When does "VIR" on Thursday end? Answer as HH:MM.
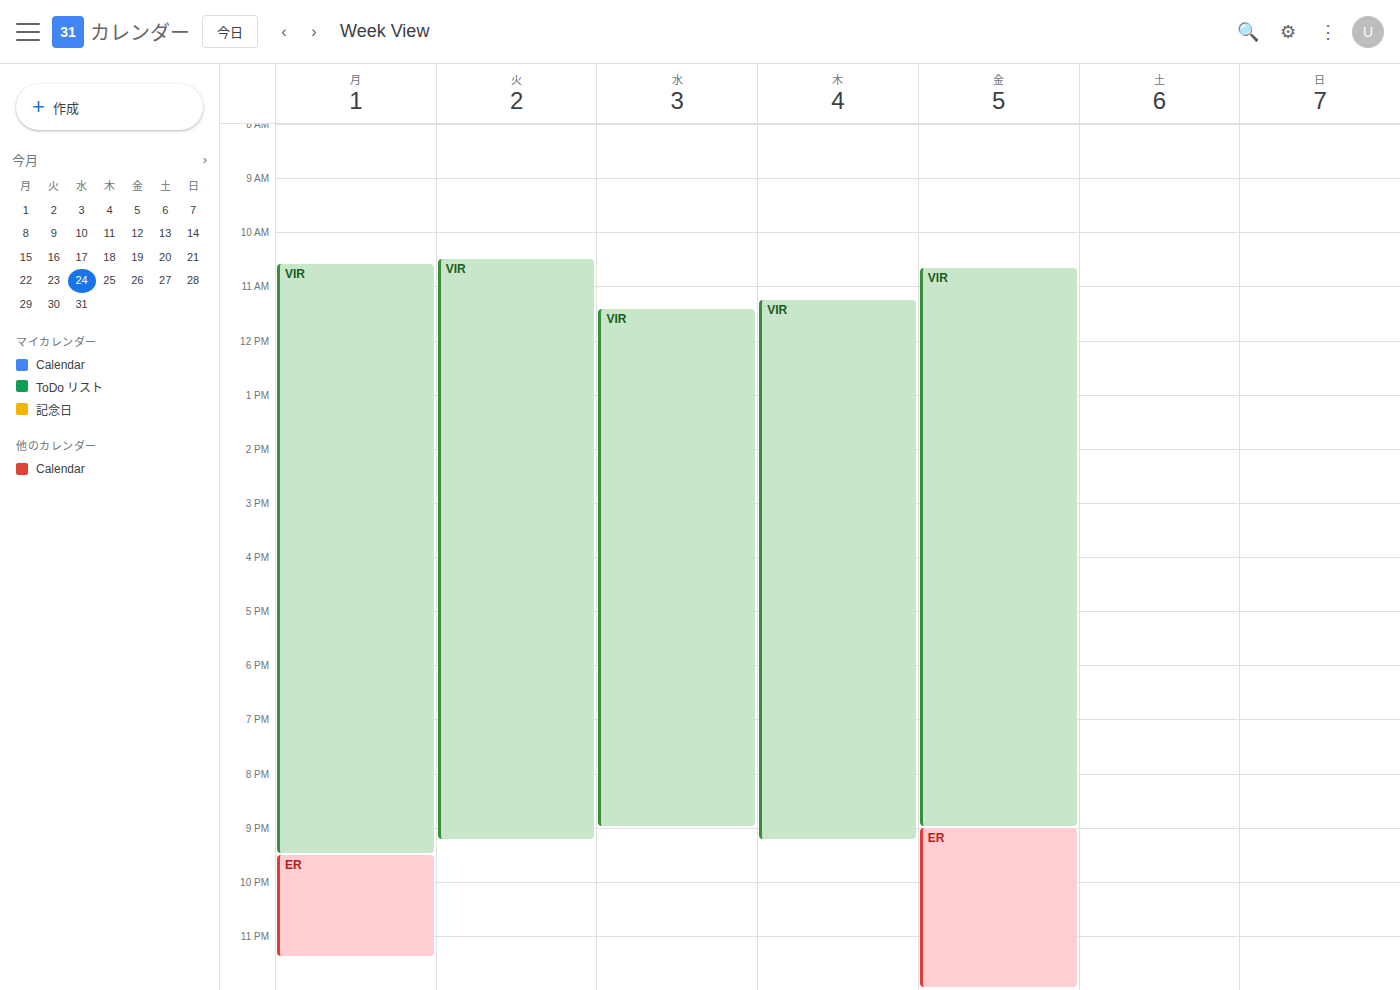
21:15